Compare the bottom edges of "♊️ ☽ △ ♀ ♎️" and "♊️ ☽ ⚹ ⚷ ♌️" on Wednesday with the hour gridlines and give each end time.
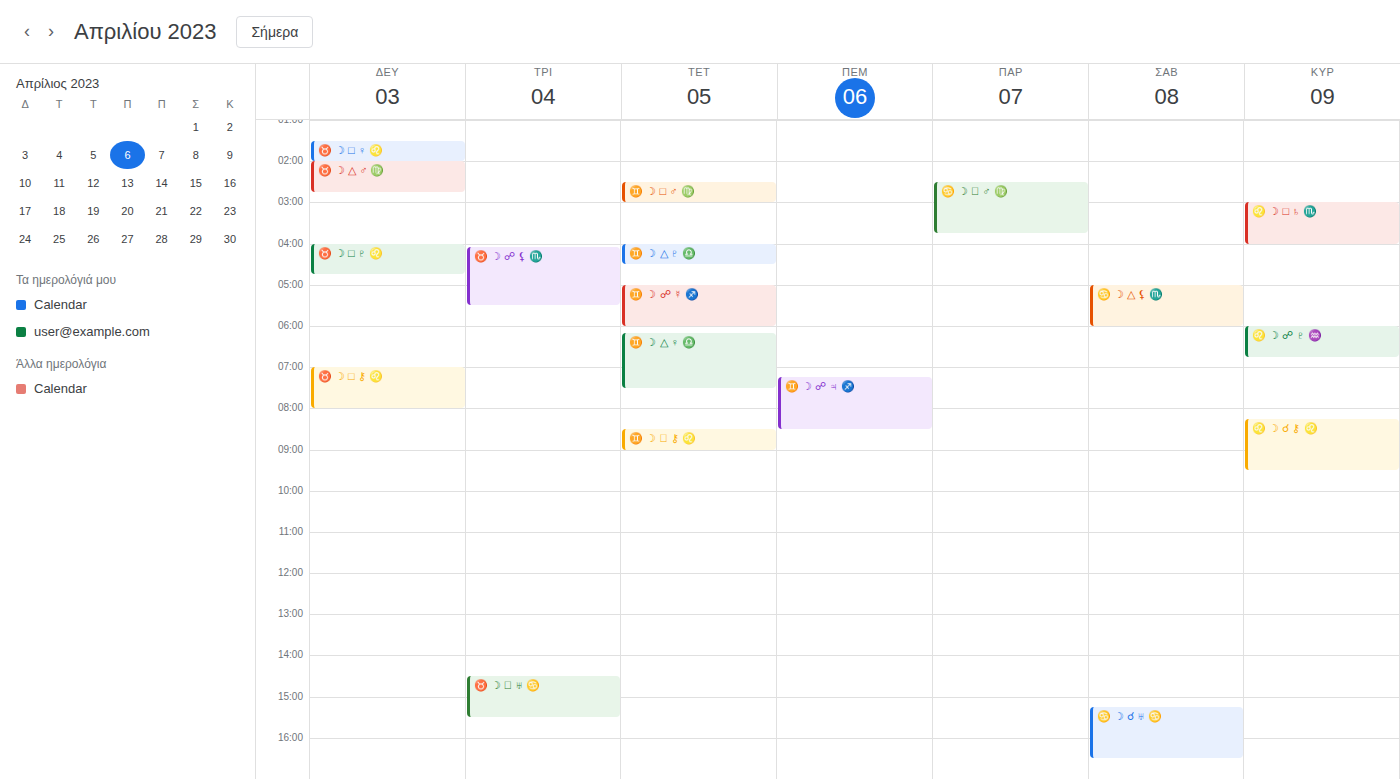
"♊️ ☽ △ ♀ ♎️": 07:30, halfway between the 07:00 and 08:00 lines. "♊️ ☽ ⚹ ⚷ ♌️": 09:00, exactly on the 09:00 line.